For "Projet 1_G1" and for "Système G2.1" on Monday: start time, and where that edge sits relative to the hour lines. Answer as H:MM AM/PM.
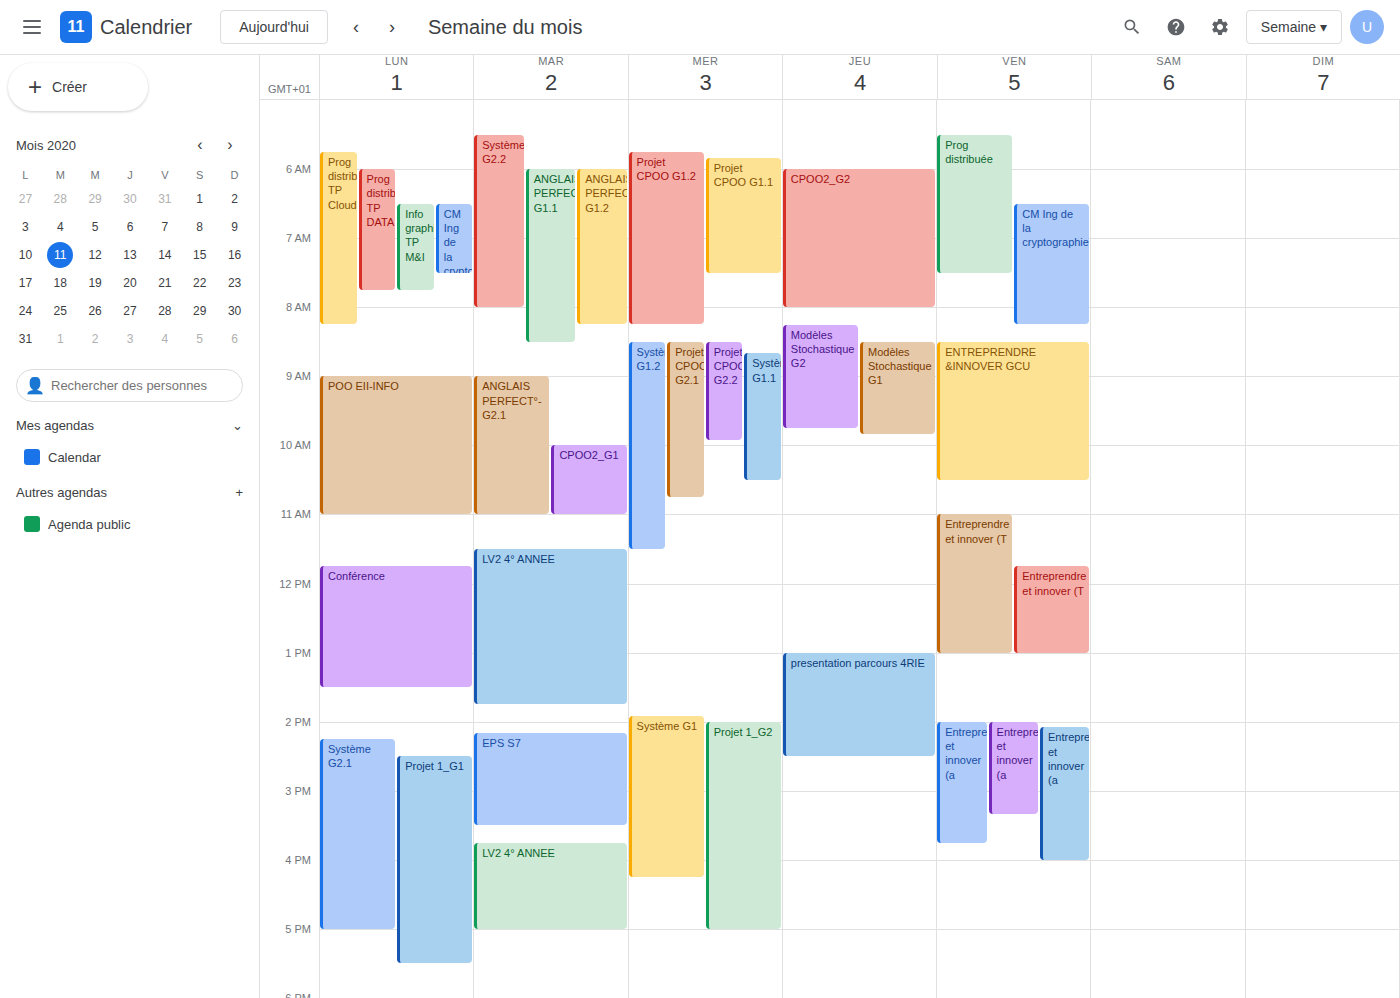
"Projet 1_G1": 2:30 PM, halfway between the 2 PM and 3 PM lines. "Système G2.1": 2:15 PM, neither: a quarter of the way from the 2 PM line to the 3 PM line.